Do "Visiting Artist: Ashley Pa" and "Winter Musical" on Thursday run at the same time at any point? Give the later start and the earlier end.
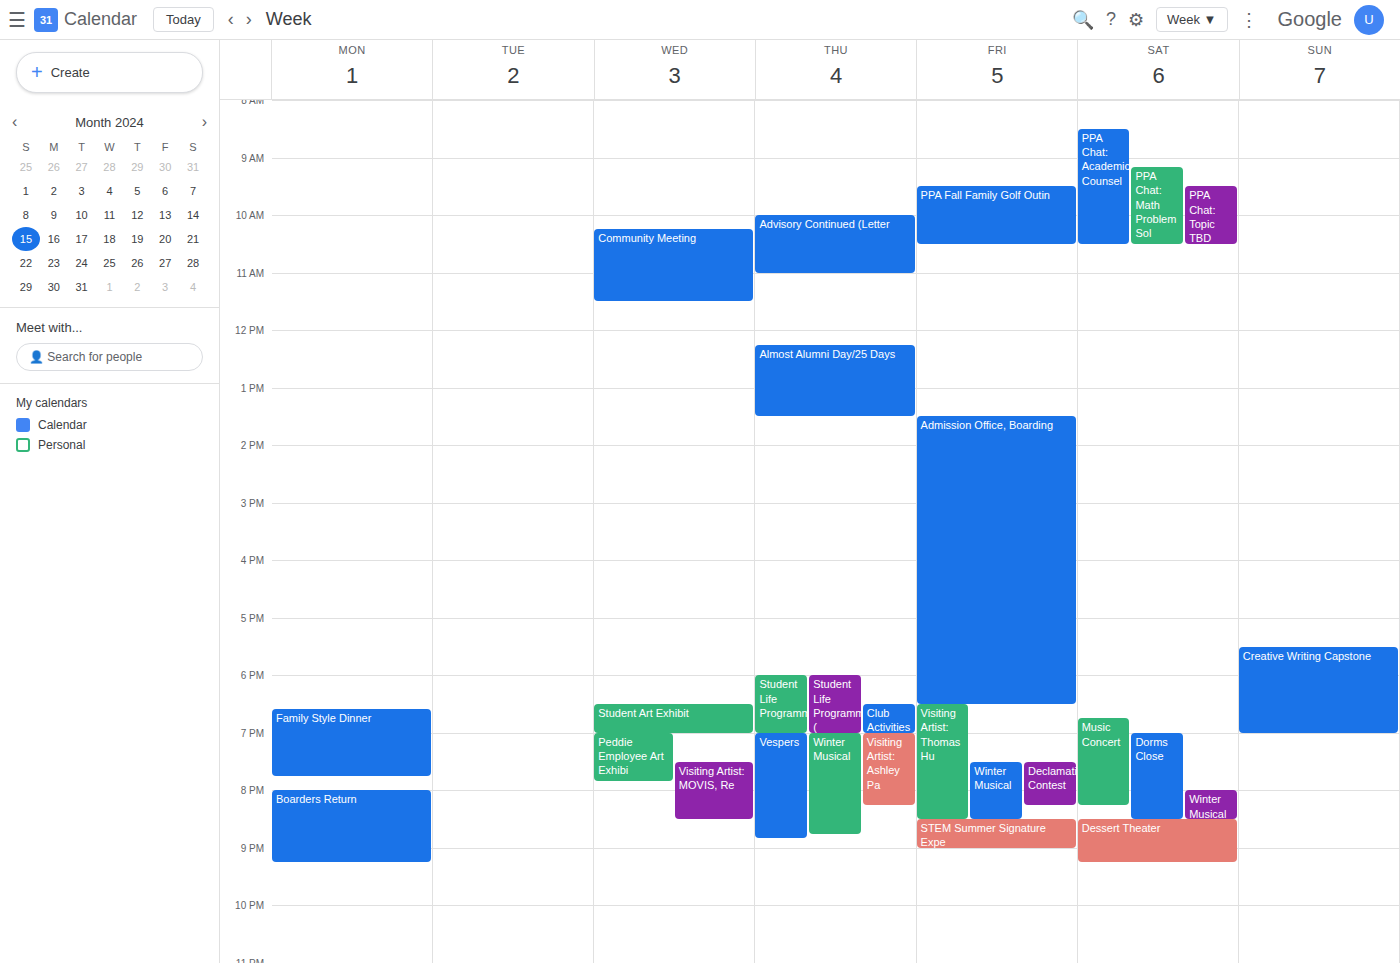
"Visiting Artist: Ashley Pa" runs 7:00 PM to 8:15 PM, inside "Winter Musical" -- they overlap.